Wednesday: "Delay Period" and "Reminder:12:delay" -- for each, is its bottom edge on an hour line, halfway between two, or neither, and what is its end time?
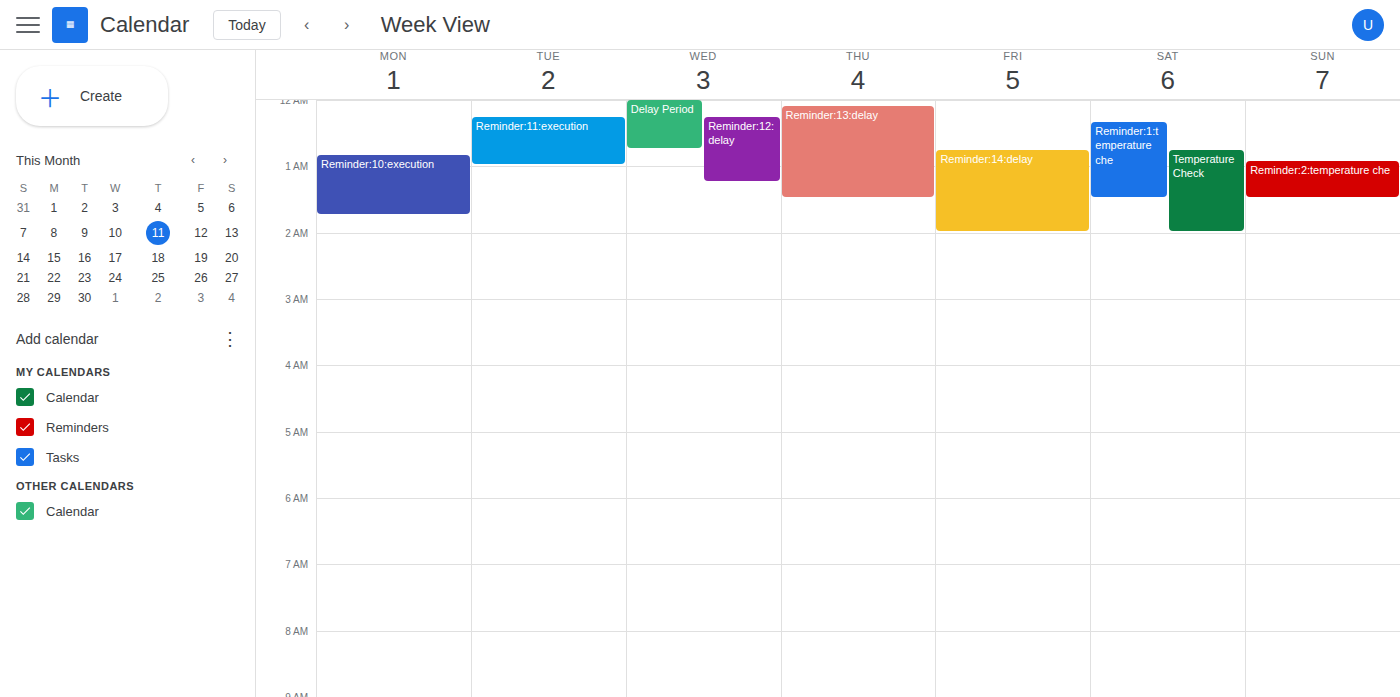
"Delay Period": 00:45, neither: three quarters of the way from the 00:00 line to the 01:00 line. "Reminder:12:delay": 01:15, neither: a quarter of the way from the 01:00 line to the 02:00 line.